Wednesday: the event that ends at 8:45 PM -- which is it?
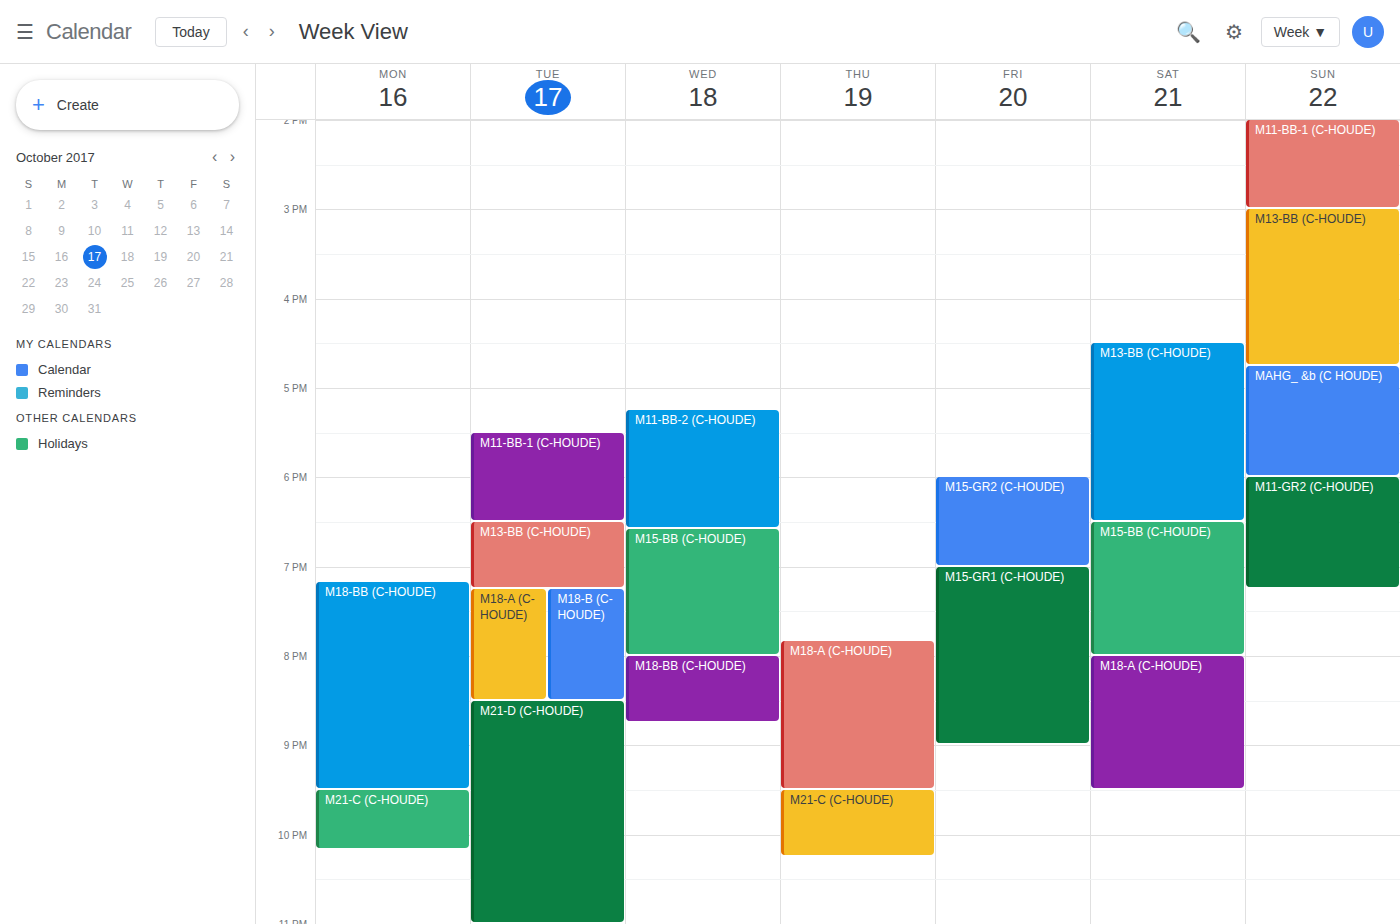
"M18-BB (C-HOUDE)"